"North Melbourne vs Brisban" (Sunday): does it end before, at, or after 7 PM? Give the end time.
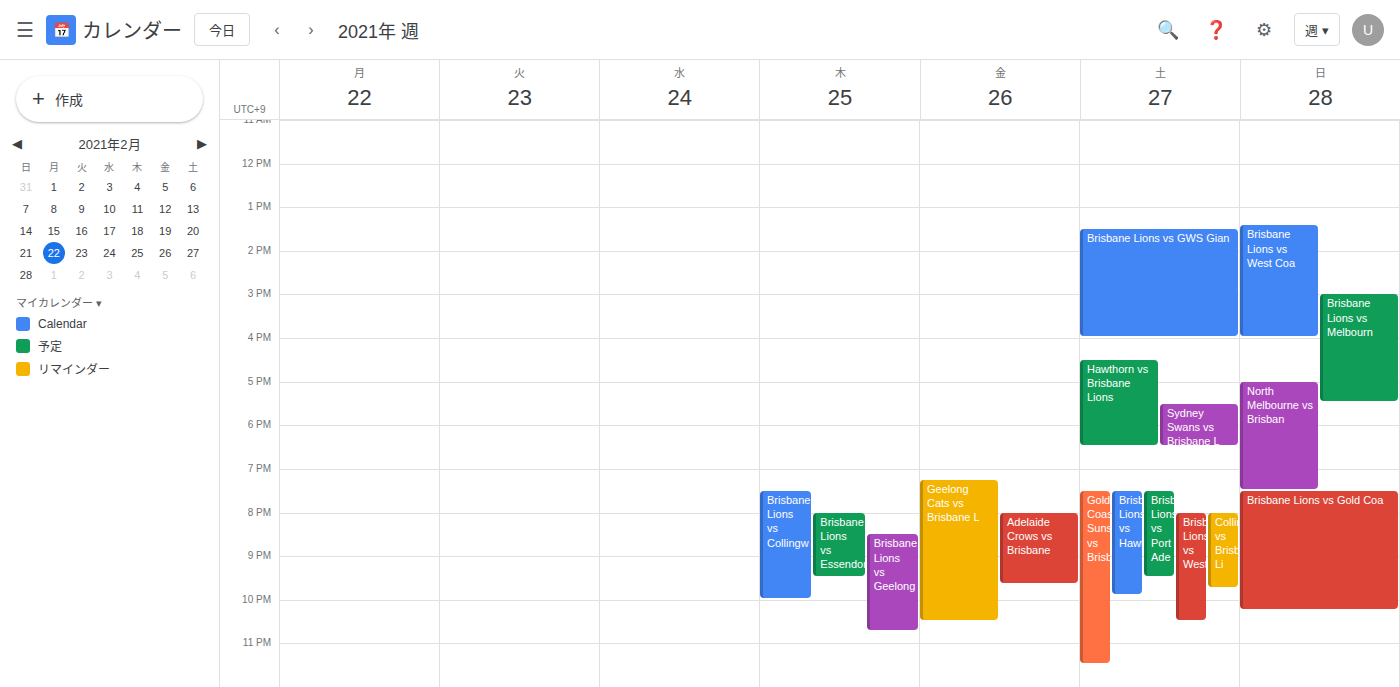
7:30 PM -- after 7 PM, 30 minutes below the 7 PM line.